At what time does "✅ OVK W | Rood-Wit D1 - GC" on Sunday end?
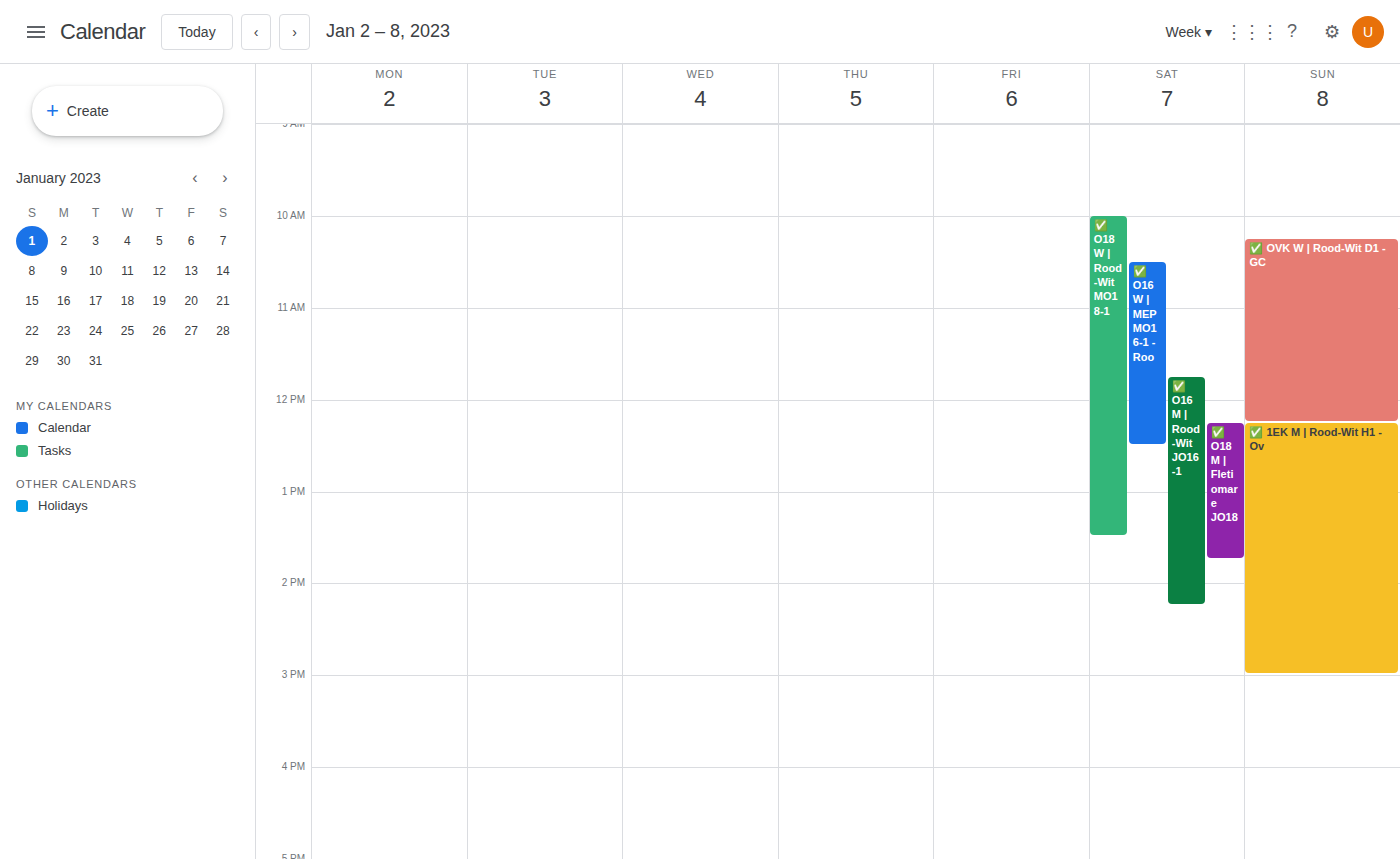
12:15 PM